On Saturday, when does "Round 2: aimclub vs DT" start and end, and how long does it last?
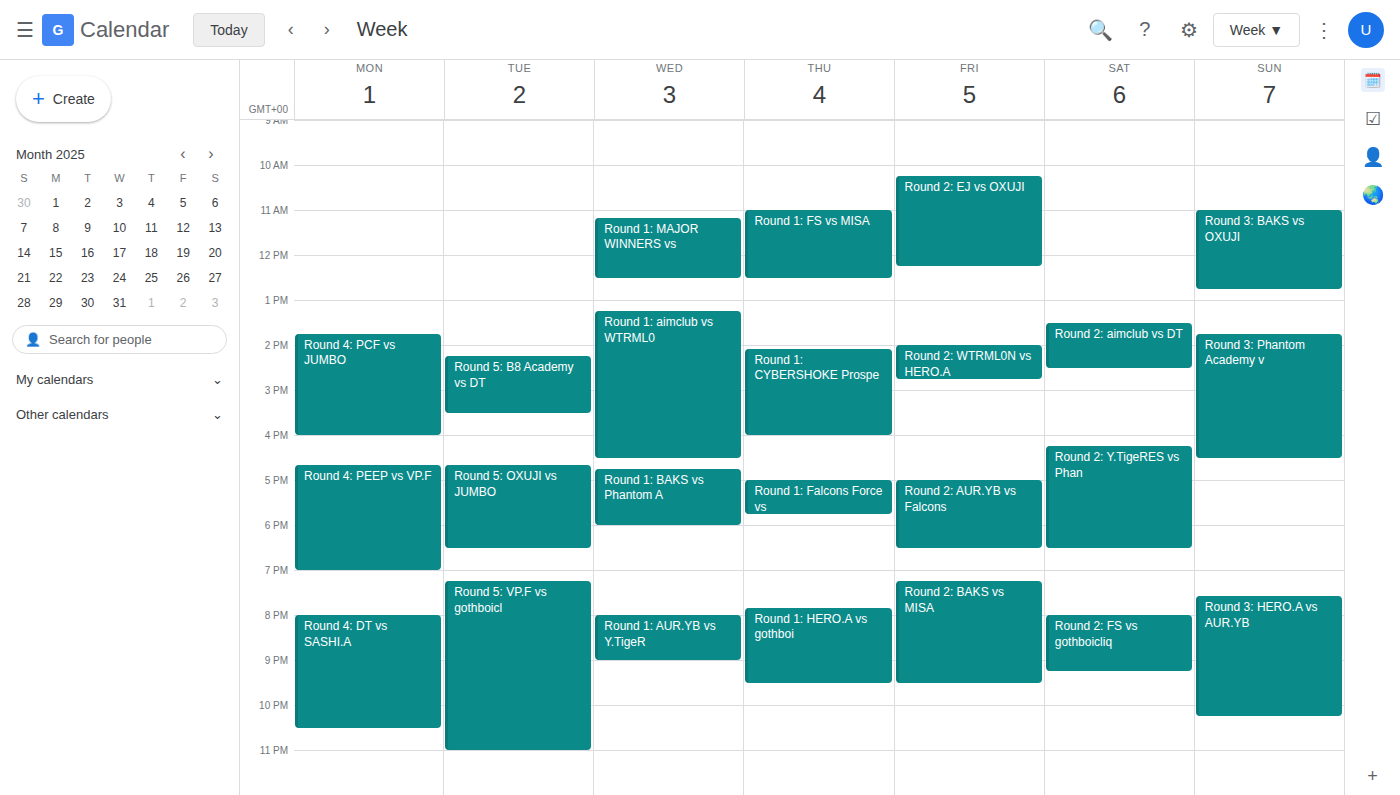
1:30 PM to 2:30 PM, 1 hour